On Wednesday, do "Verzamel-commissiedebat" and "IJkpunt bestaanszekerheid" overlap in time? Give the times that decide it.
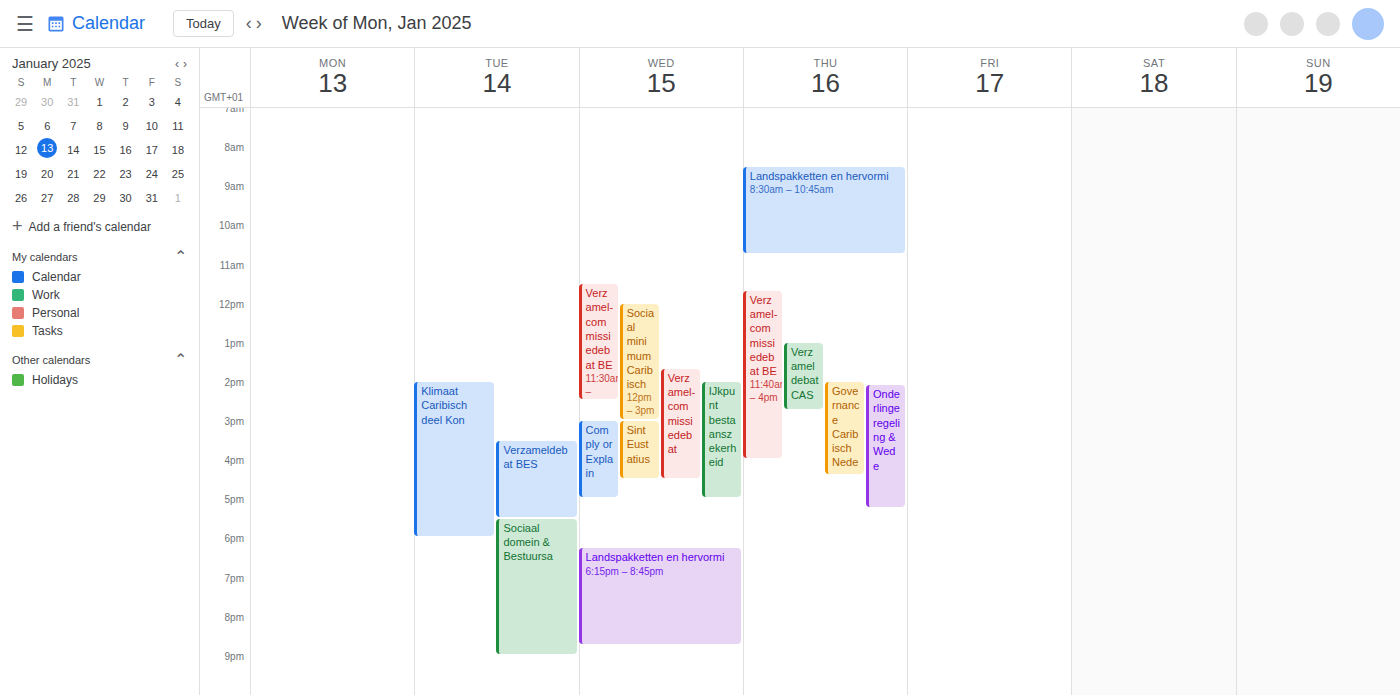
"IJkpunt bestaanszekerheid" starts at 2:00 PM, before "Verzamel-commissiedebat" ends at 4:30 PM -- they overlap.